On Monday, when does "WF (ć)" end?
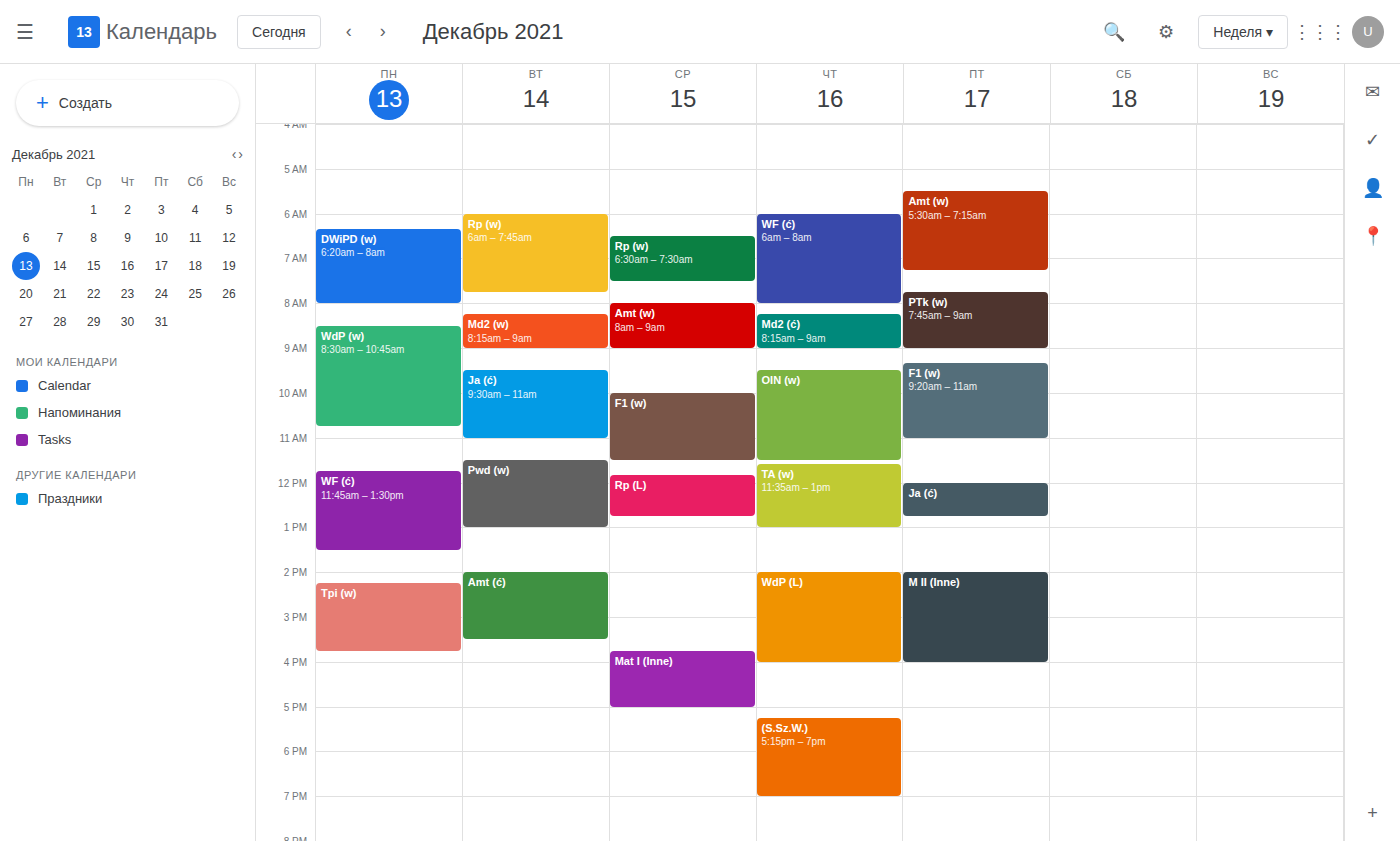
13:30